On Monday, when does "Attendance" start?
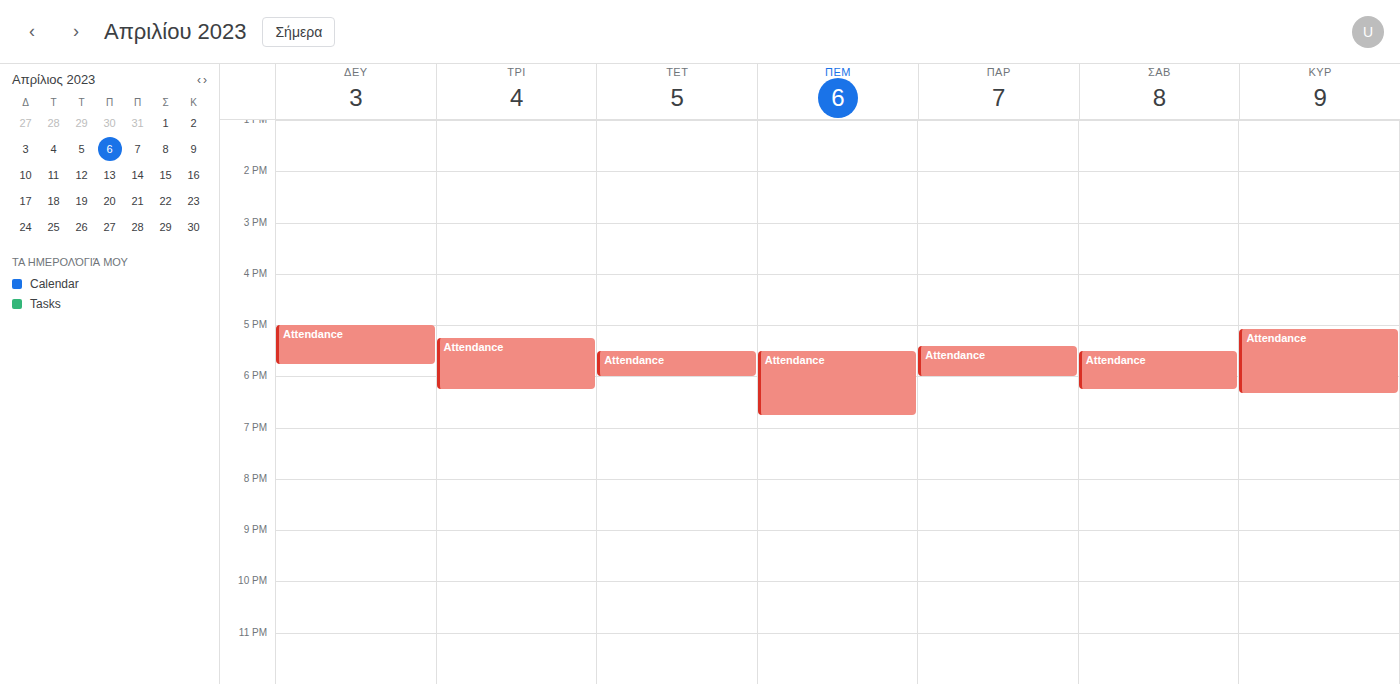
5:00 PM